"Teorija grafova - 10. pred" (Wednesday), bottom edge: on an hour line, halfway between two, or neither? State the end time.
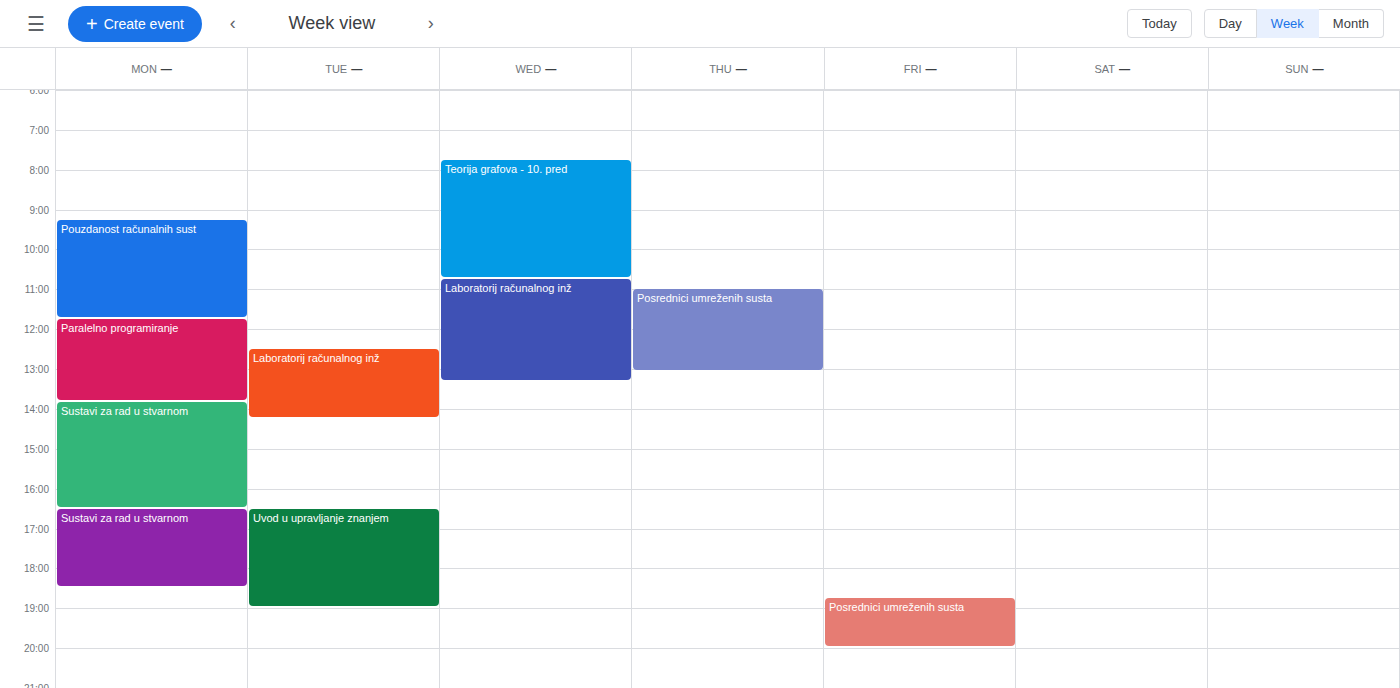
10:45 AM -- neither: three quarters of the way from the 10 AM line to the 11 AM line.